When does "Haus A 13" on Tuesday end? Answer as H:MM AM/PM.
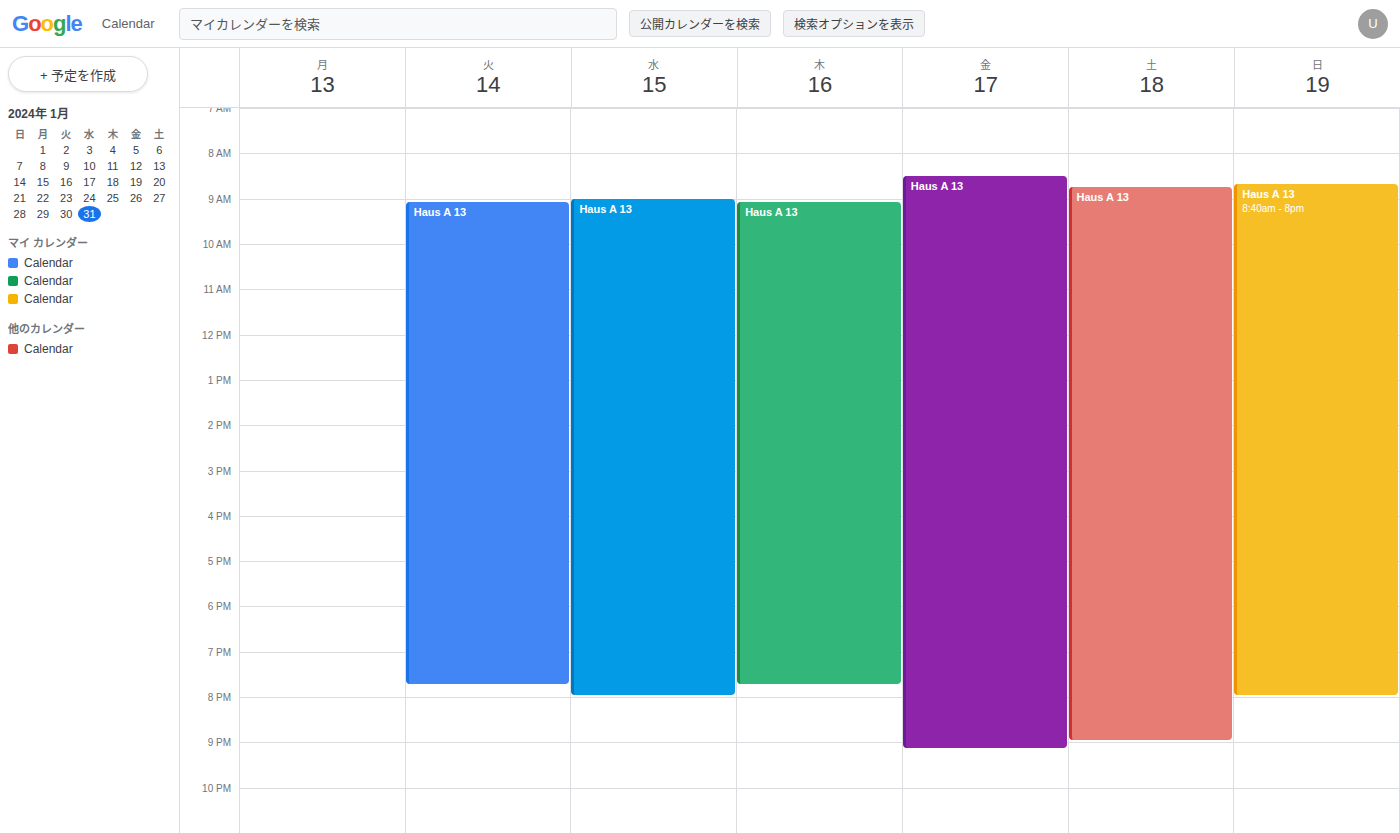
7:45 PM